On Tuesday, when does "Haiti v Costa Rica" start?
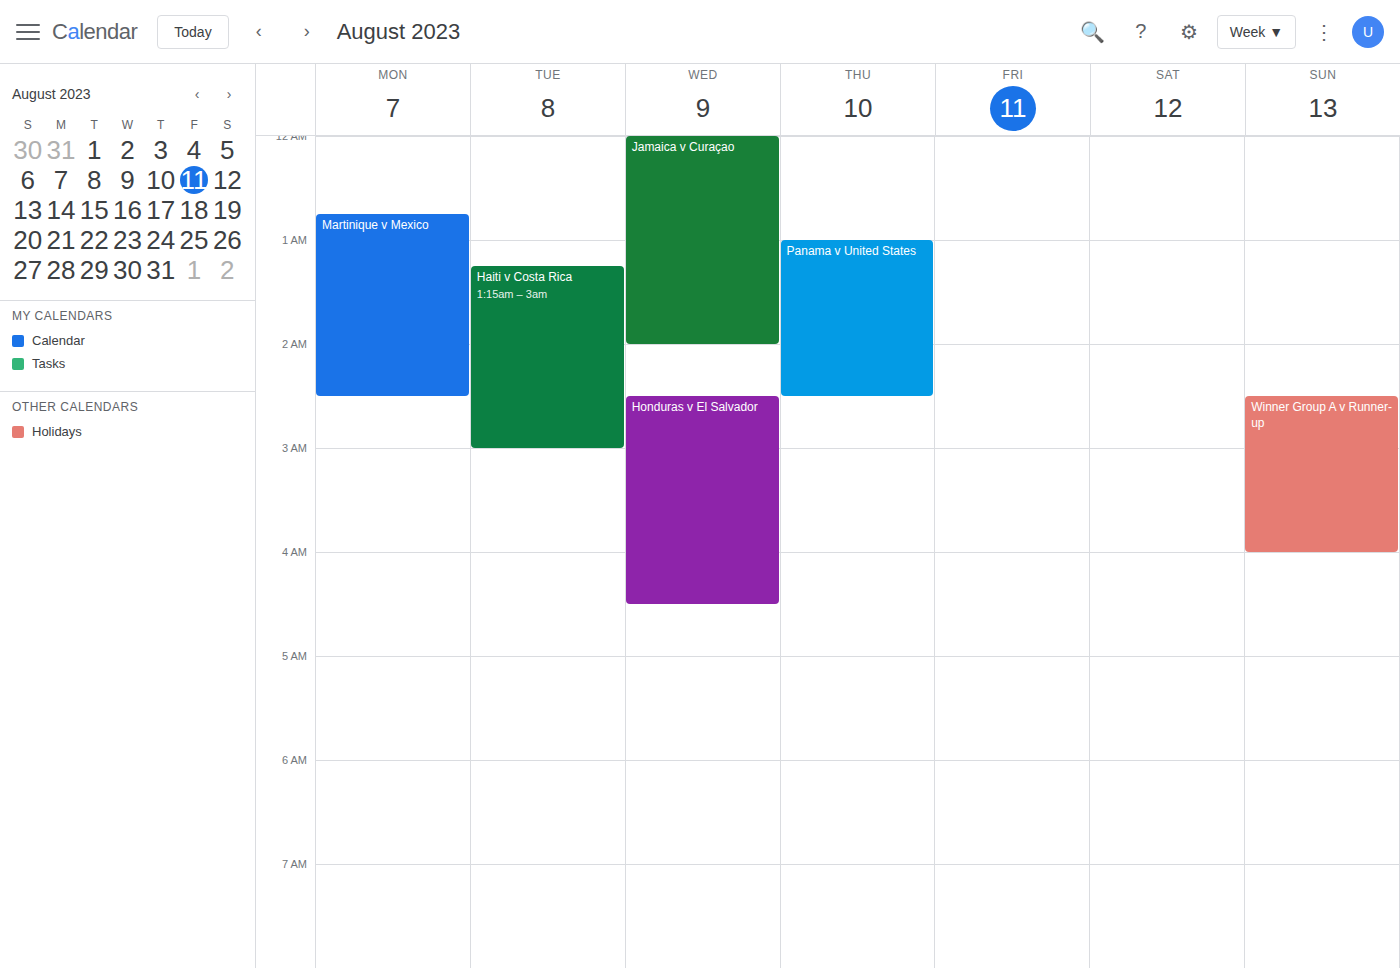
1:15 AM